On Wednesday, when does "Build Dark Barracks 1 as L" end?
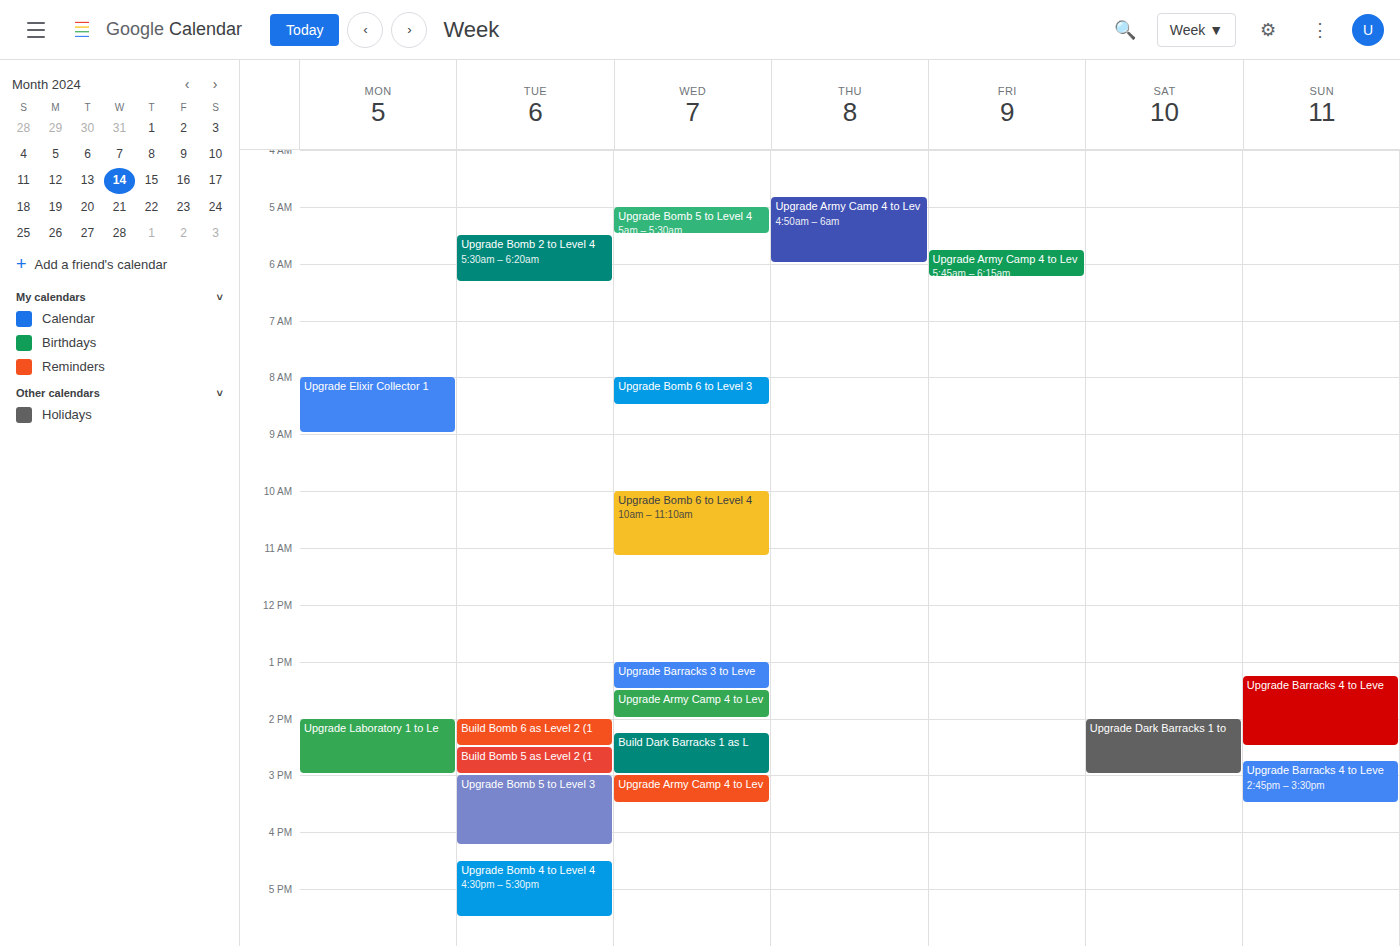
3:00 PM